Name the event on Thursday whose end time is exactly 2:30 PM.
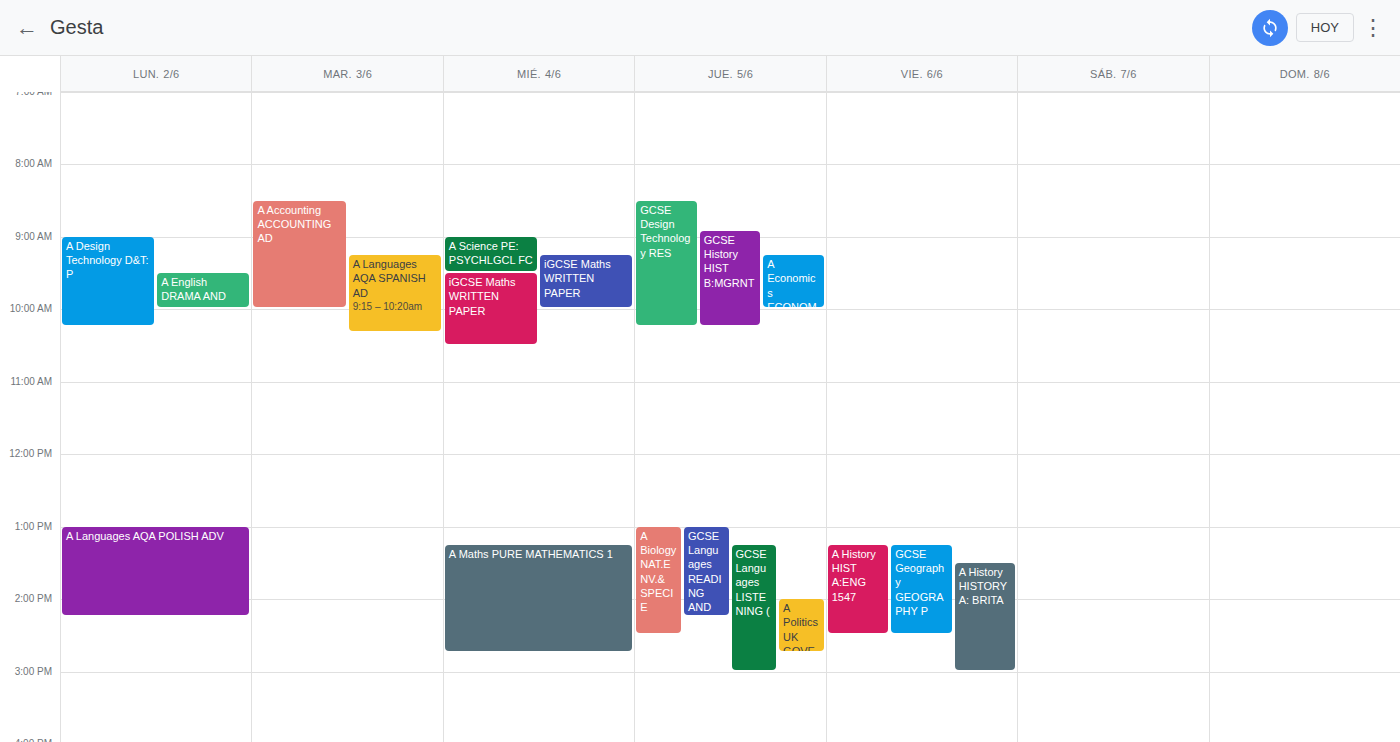
"A Biology NAT.ENV.& SPECIE"